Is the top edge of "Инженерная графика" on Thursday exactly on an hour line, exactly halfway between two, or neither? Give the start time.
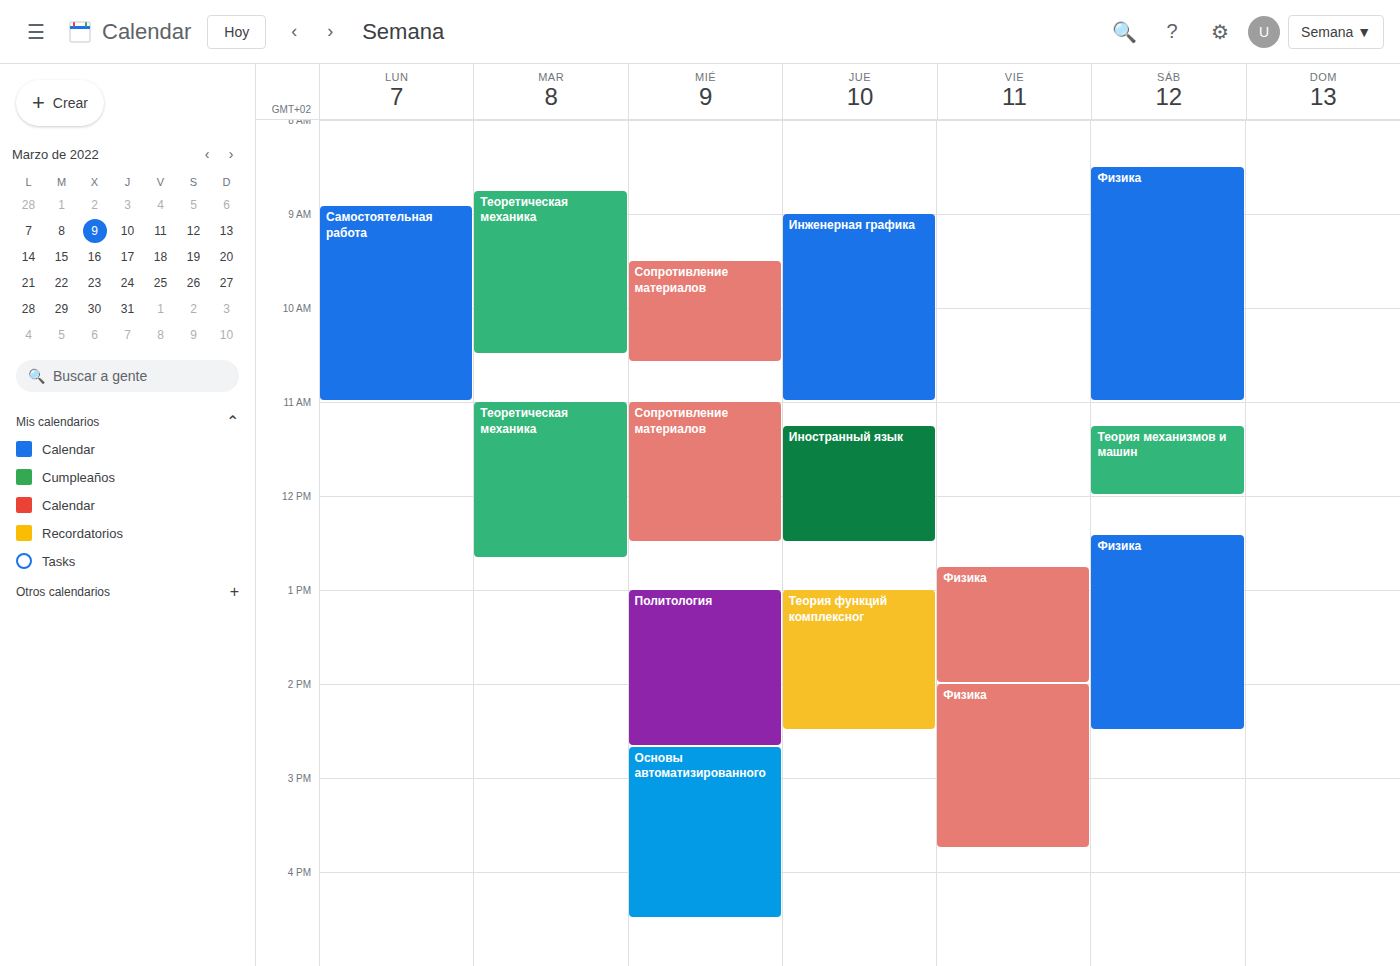
9:00 AM -- exactly on the 9 AM line.